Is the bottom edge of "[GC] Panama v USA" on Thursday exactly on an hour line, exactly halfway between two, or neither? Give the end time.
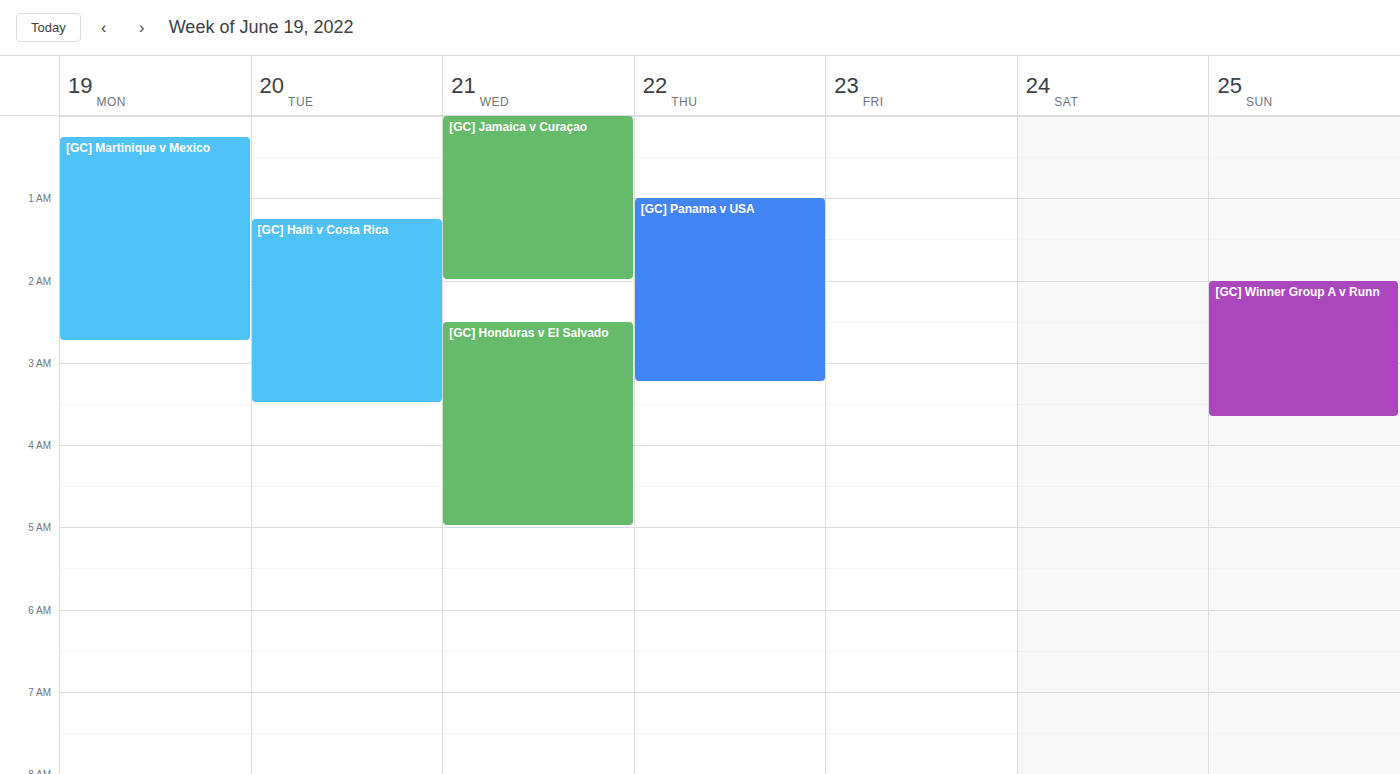
3:15 AM -- neither: a quarter of the way from the 3 AM line to the 4 AM line.